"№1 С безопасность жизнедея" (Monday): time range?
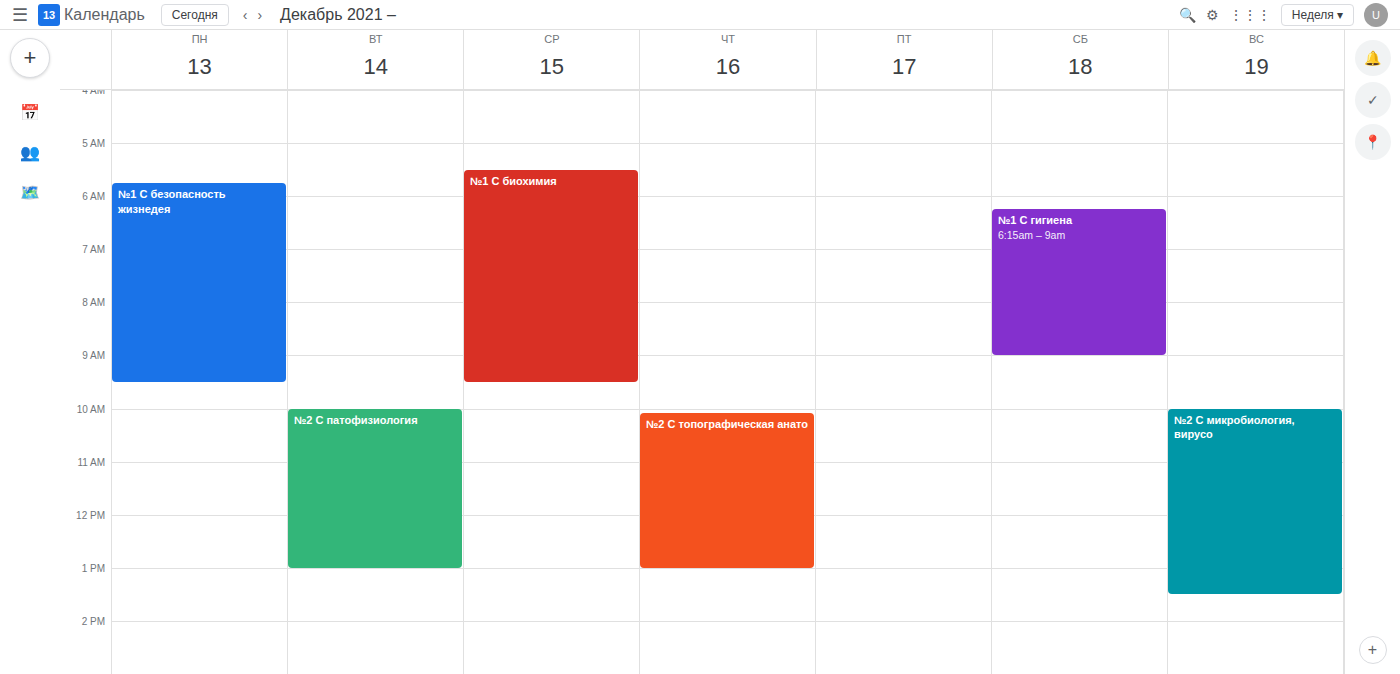
5:45 AM to 9:30 AM